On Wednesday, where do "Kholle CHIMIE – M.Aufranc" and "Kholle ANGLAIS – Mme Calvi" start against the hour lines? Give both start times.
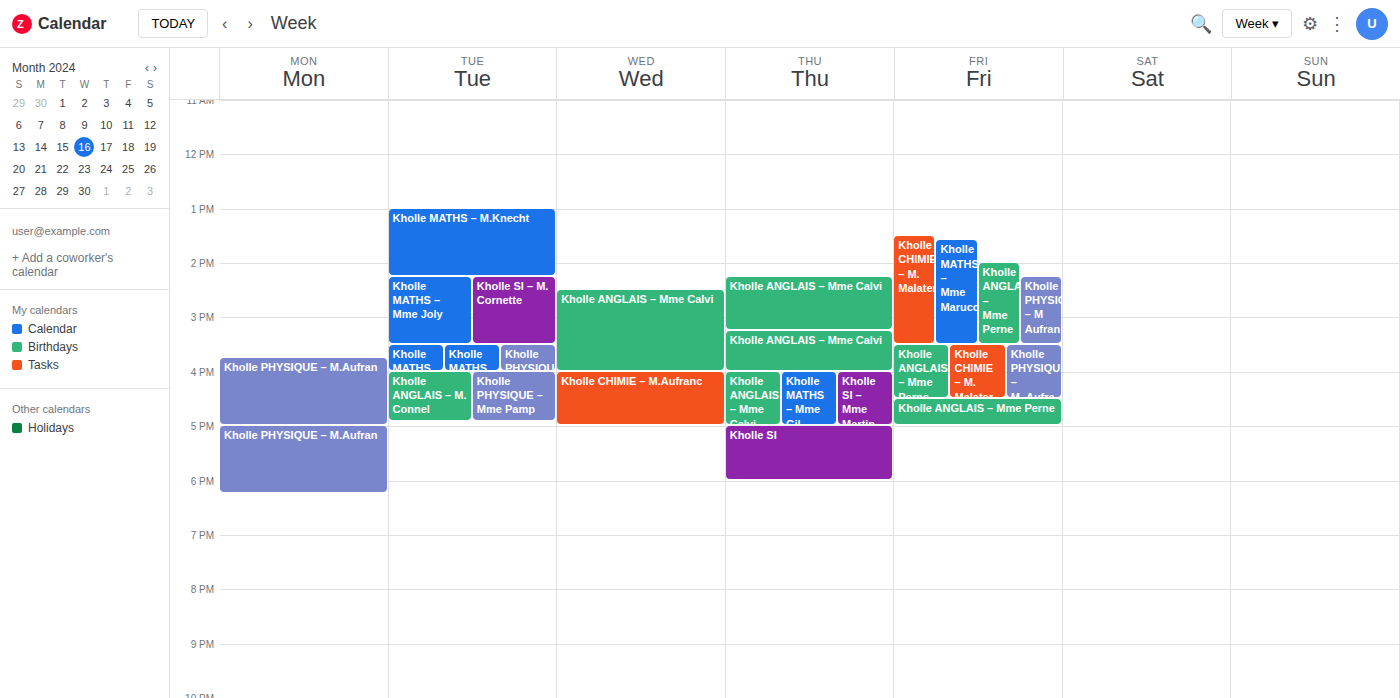
"Kholle CHIMIE – M.Aufranc": 16:00, exactly on the 16:00 line. "Kholle ANGLAIS – Mme Calvi": 14:30, halfway between the 14:00 and 15:00 lines.